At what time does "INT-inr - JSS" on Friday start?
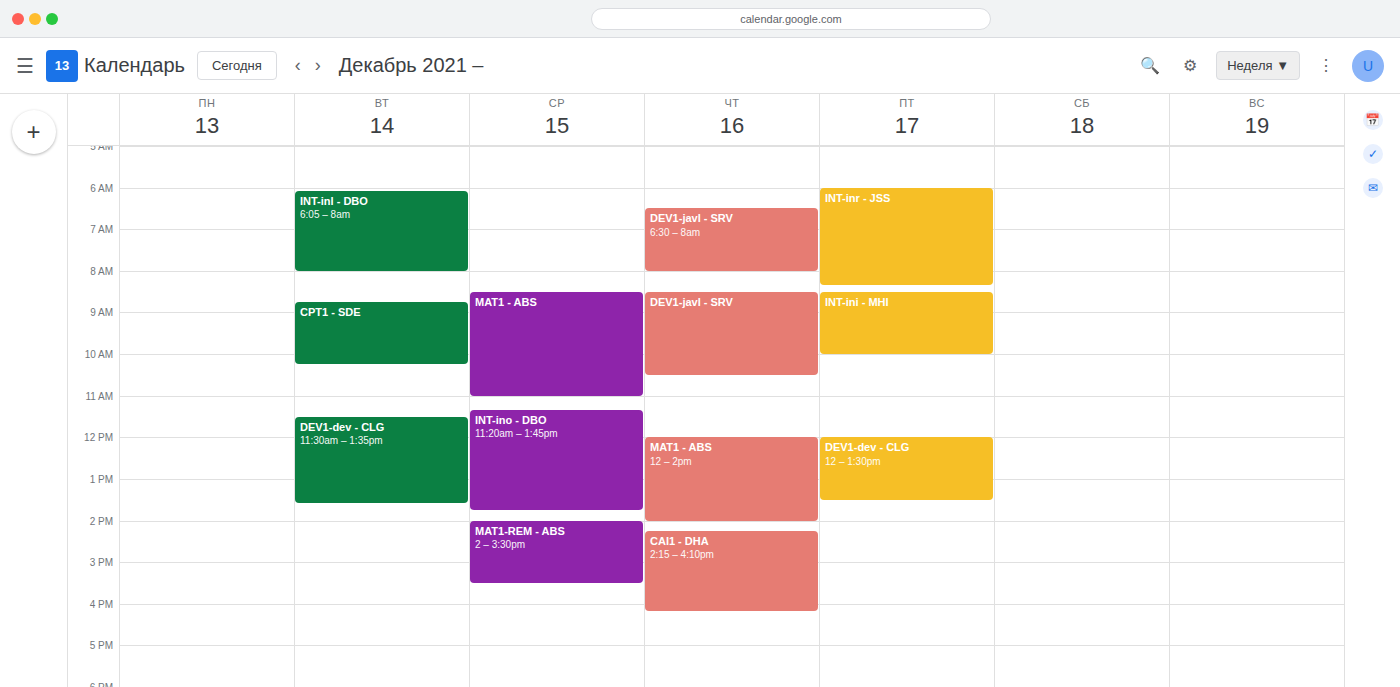
6:00 AM